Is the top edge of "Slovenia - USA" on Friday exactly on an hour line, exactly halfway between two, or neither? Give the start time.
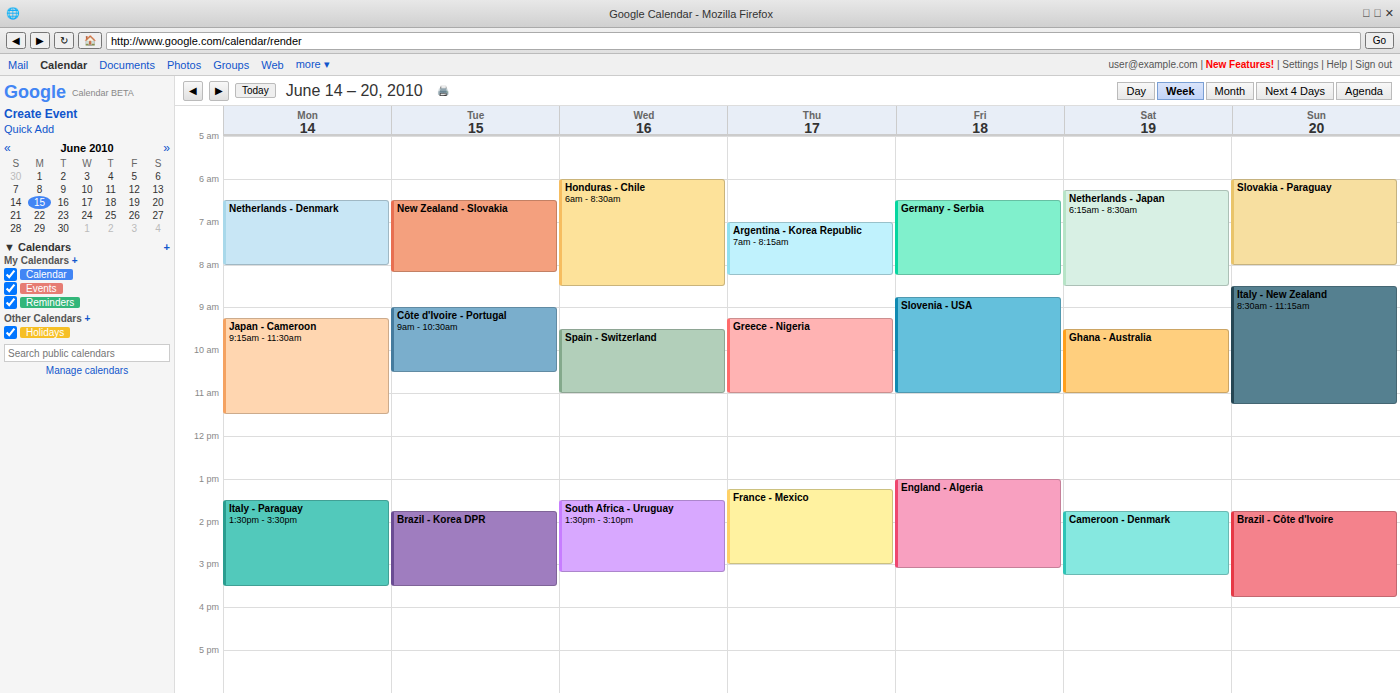
8:45 AM -- neither: three quarters of the way from the 8 AM line to the 9 AM line.